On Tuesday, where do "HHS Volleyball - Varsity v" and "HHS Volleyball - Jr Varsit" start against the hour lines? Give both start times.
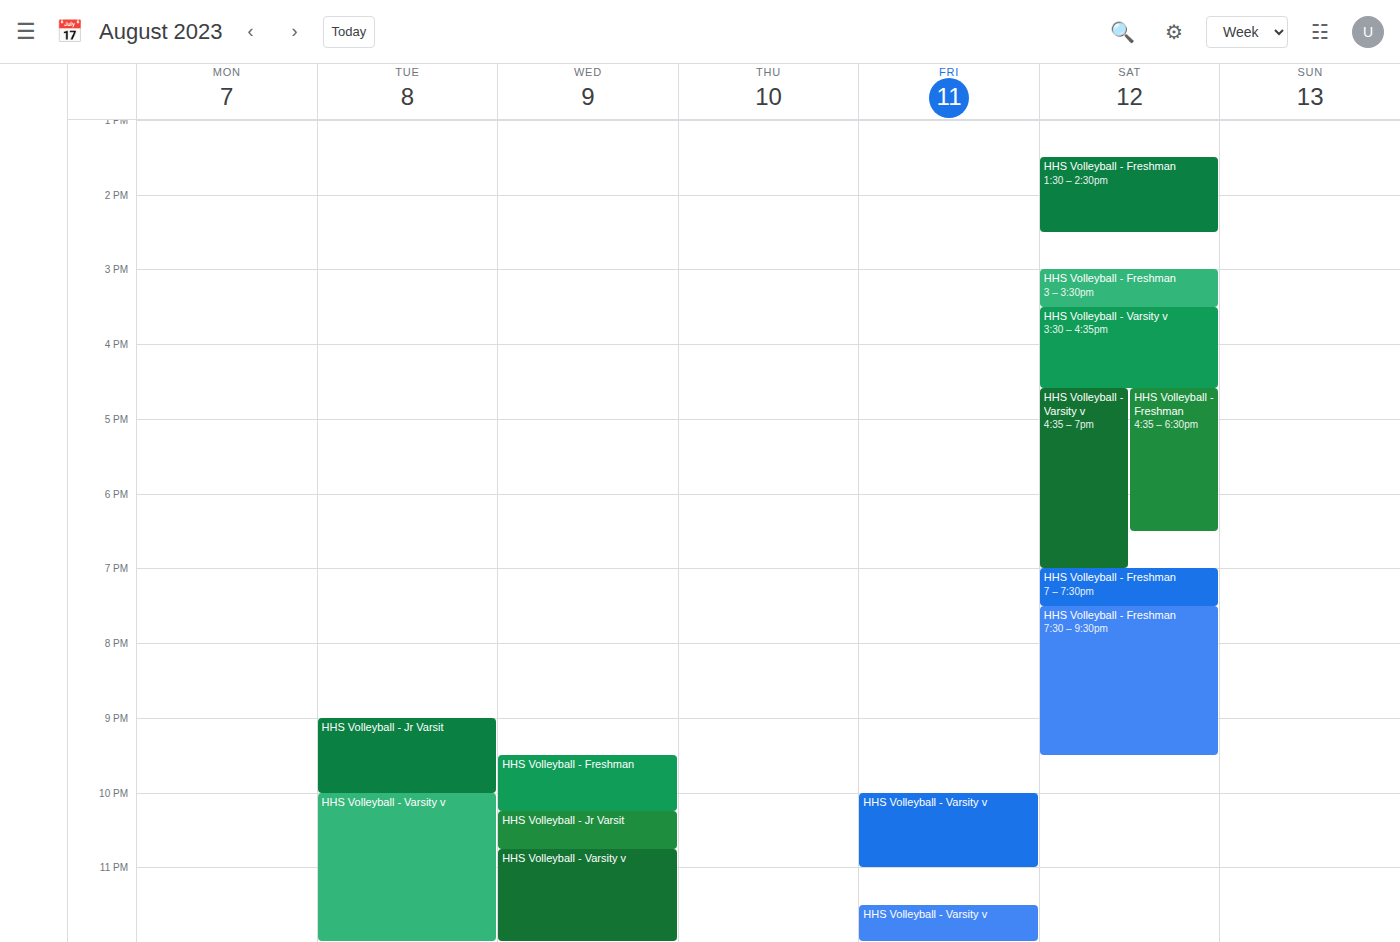
"HHS Volleyball - Varsity v": 22:00, exactly on the 22:00 line. "HHS Volleyball - Jr Varsit": 21:00, exactly on the 21:00 line.